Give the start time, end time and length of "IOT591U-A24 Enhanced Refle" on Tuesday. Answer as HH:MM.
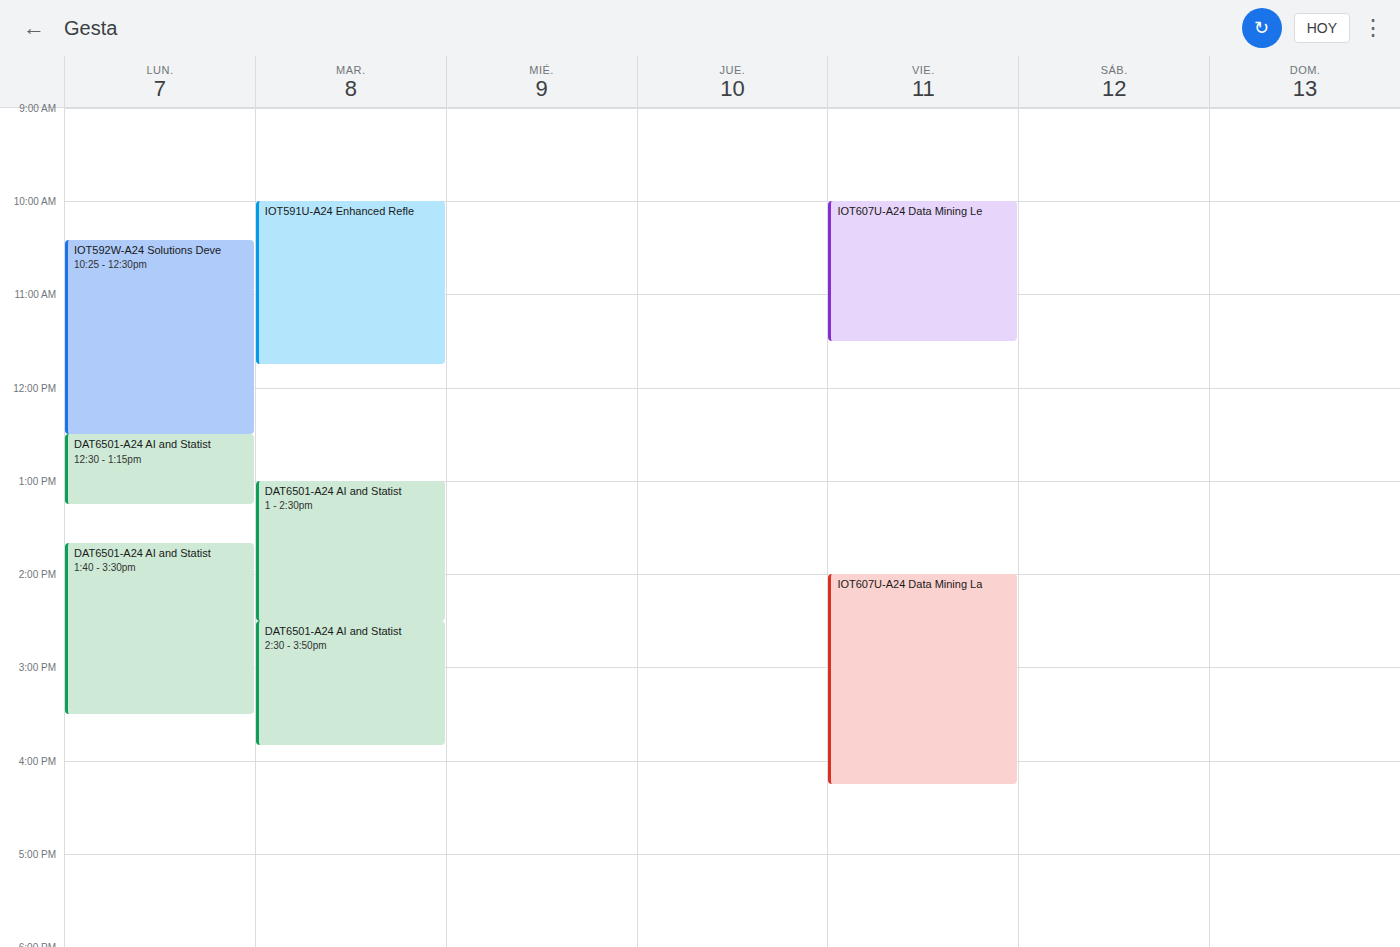
10:00 to 11:45, 1 hour 45 minutes